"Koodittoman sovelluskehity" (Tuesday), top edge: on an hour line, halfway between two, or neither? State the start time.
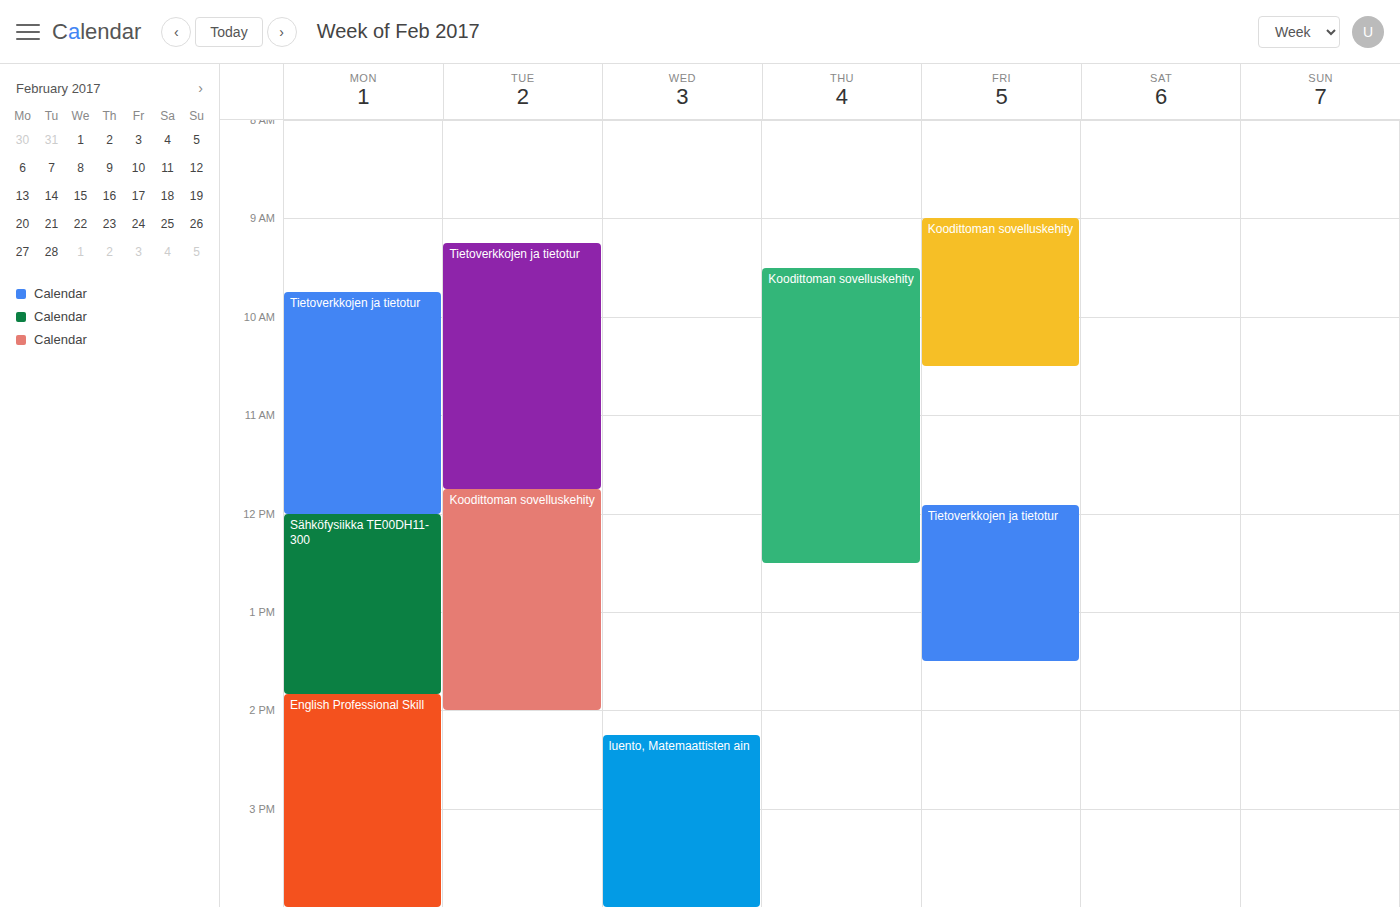
11:45 AM -- neither: three quarters of the way from the 11 AM line to the 12 PM line.